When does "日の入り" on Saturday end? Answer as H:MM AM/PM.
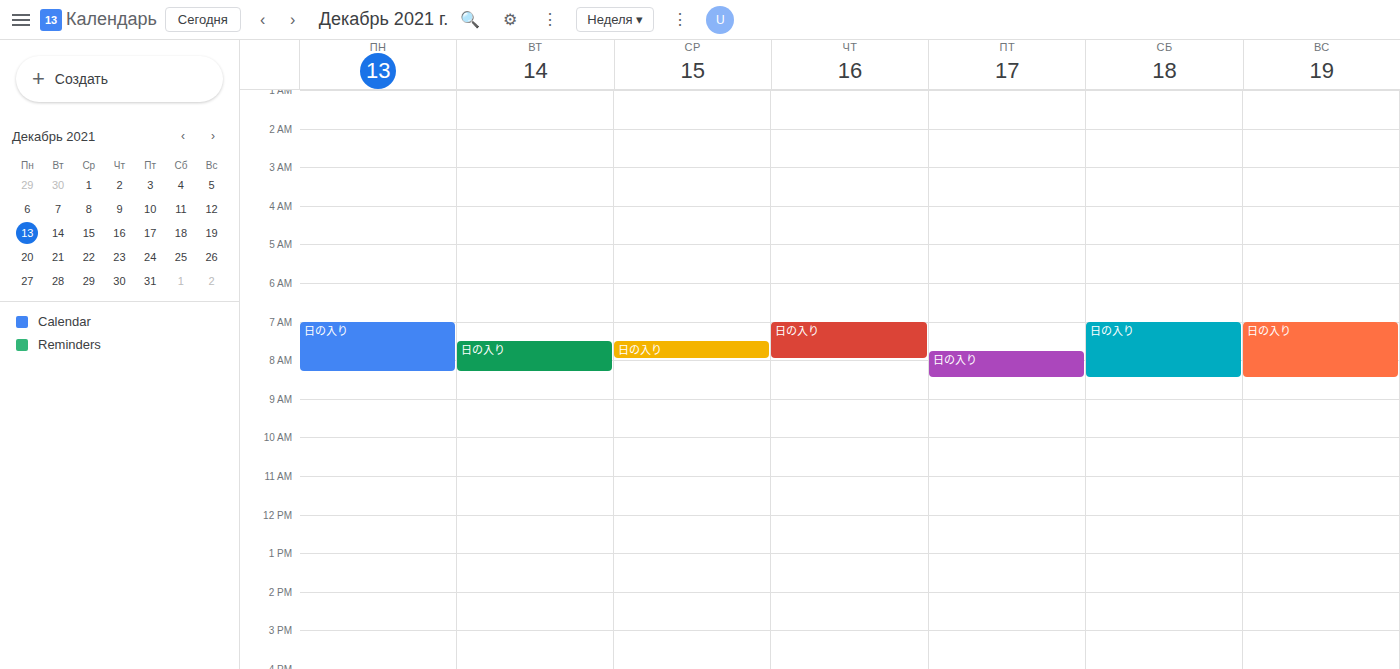
8:30 AM